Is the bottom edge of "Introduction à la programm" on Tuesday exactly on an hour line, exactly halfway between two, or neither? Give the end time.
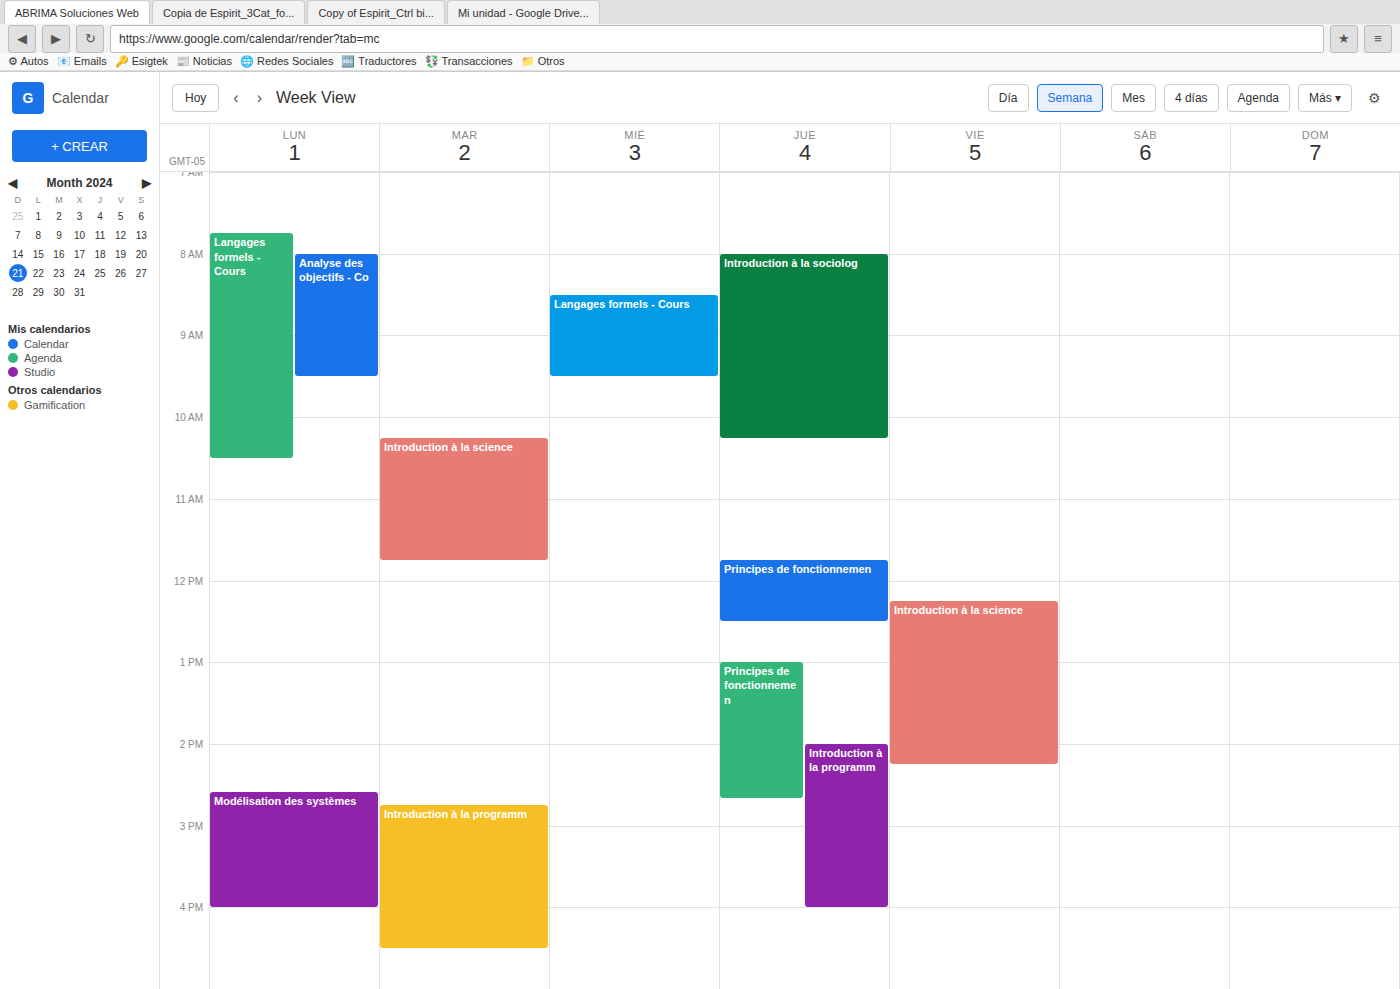
4:30 PM -- halfway between the 4 PM and 5 PM lines.